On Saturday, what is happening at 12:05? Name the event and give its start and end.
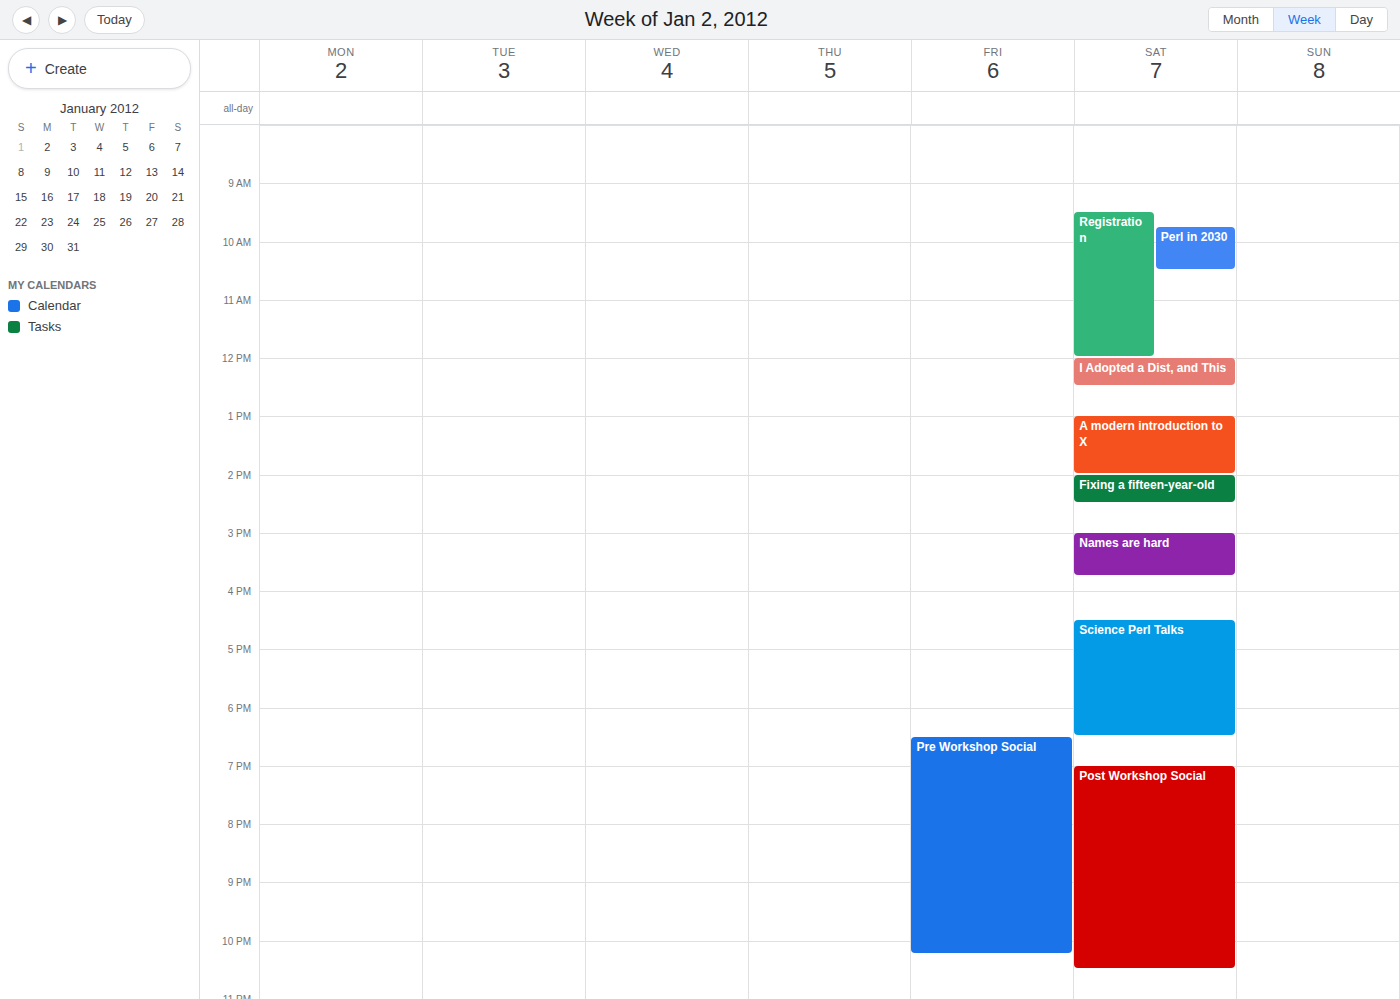
"I Adopted a Dist, and This", 12:00 to 12:30